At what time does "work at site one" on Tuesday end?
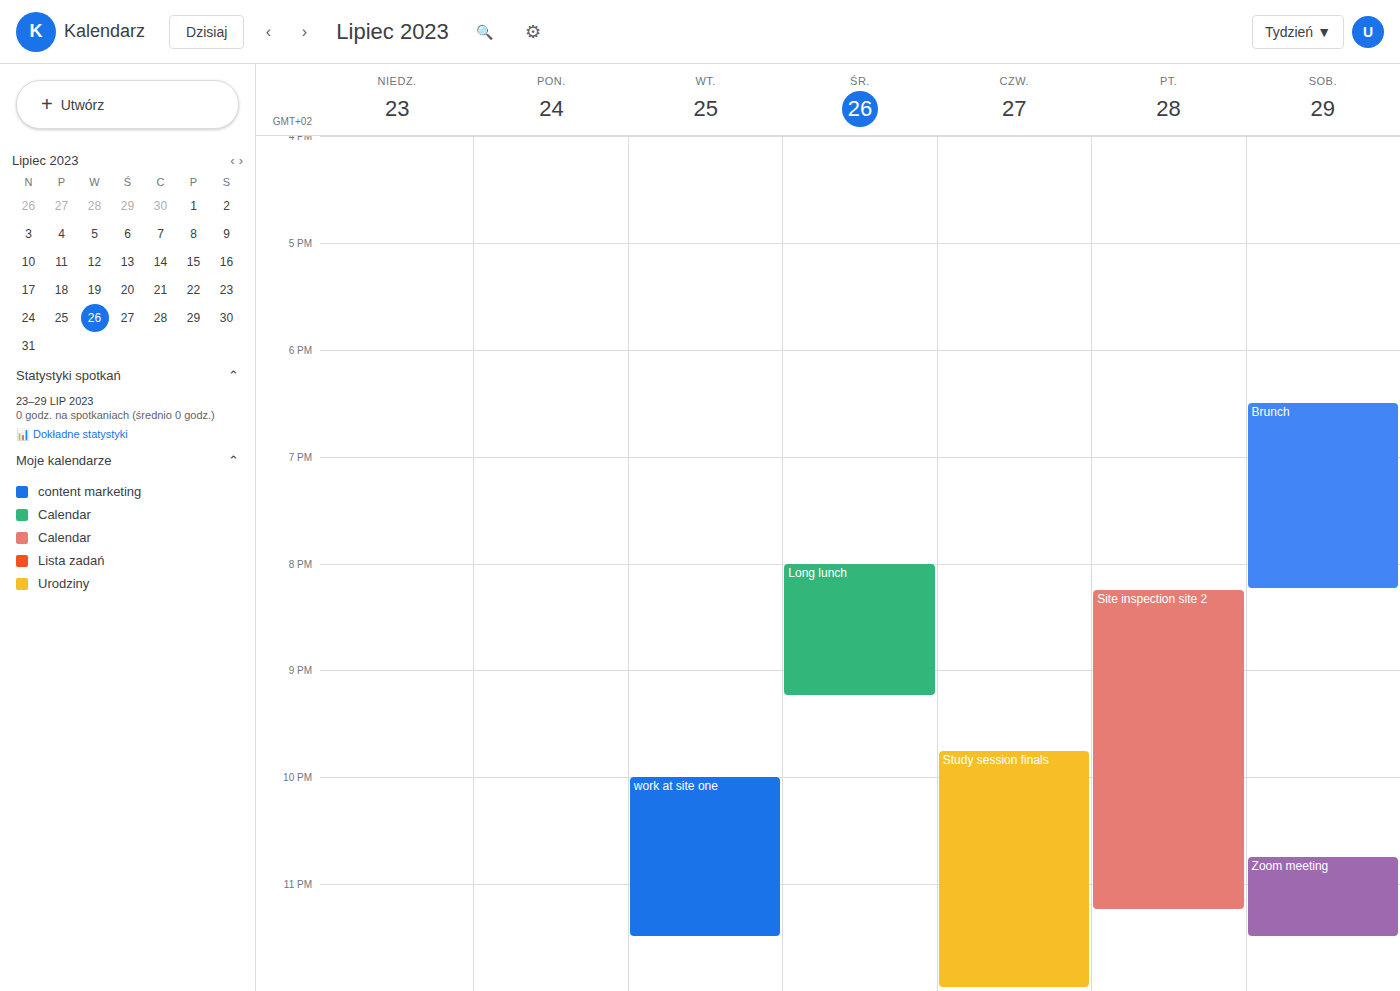
11:30 PM